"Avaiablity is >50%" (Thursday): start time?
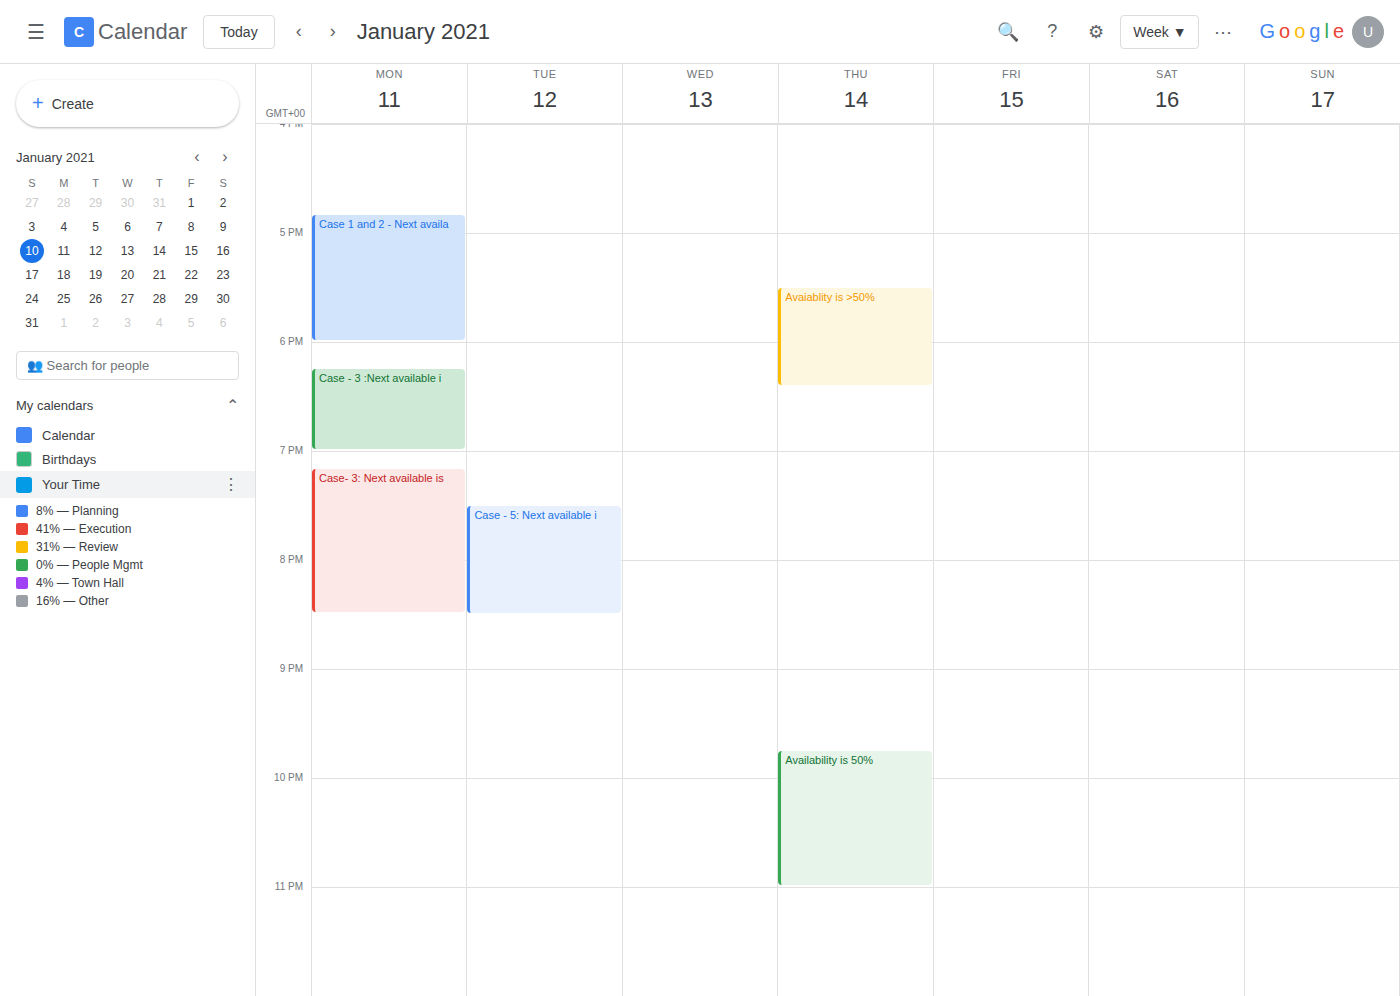
5:30 PM